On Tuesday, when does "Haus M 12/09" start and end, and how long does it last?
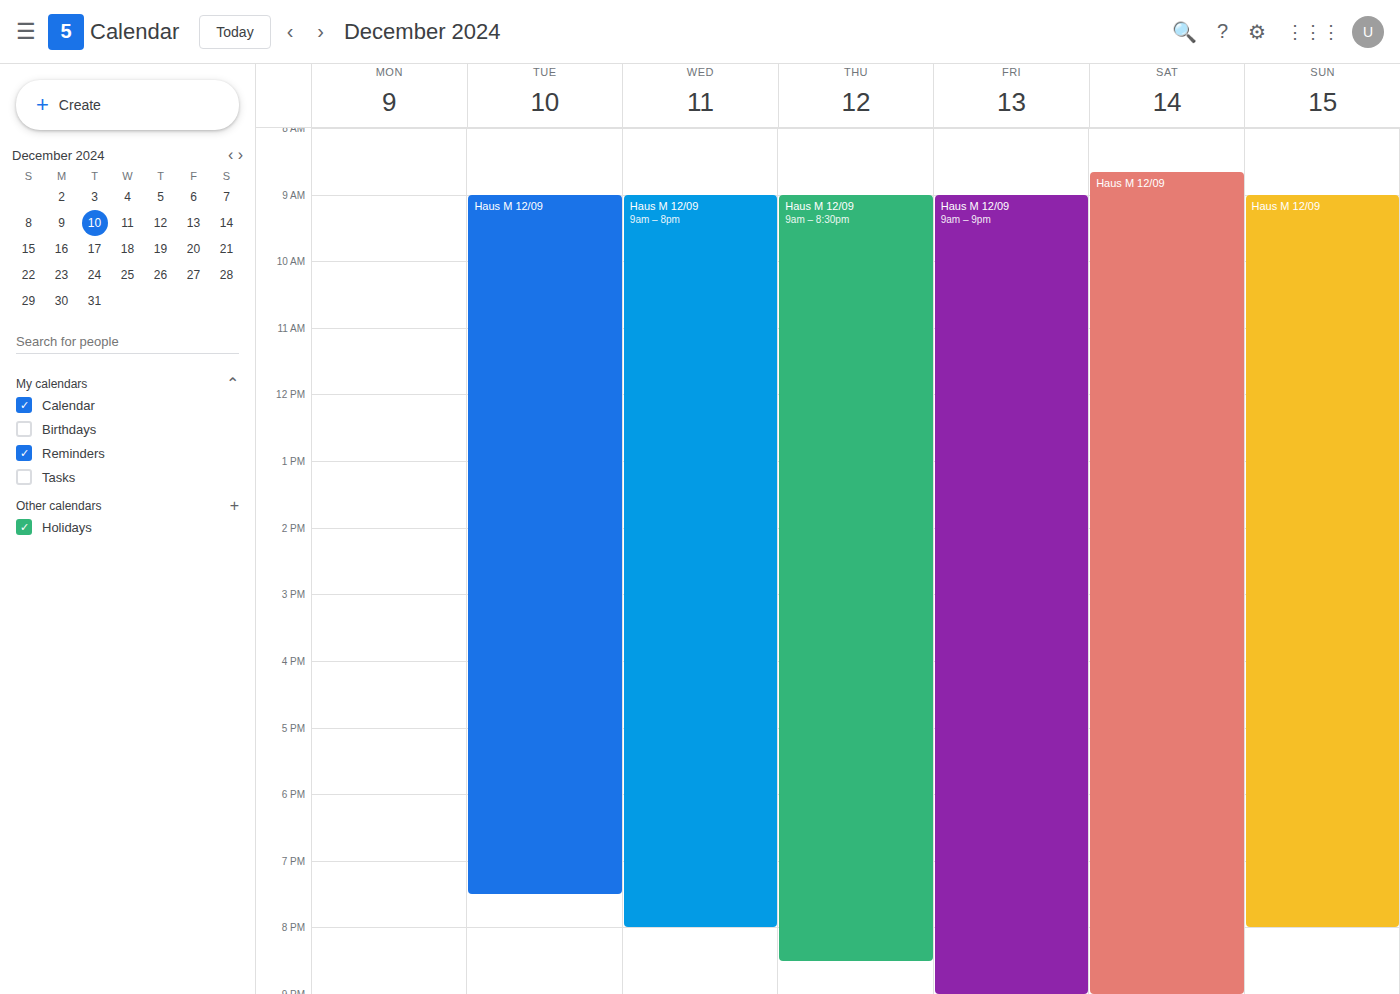
9:00 AM to 7:30 PM, 10 hours 30 minutes